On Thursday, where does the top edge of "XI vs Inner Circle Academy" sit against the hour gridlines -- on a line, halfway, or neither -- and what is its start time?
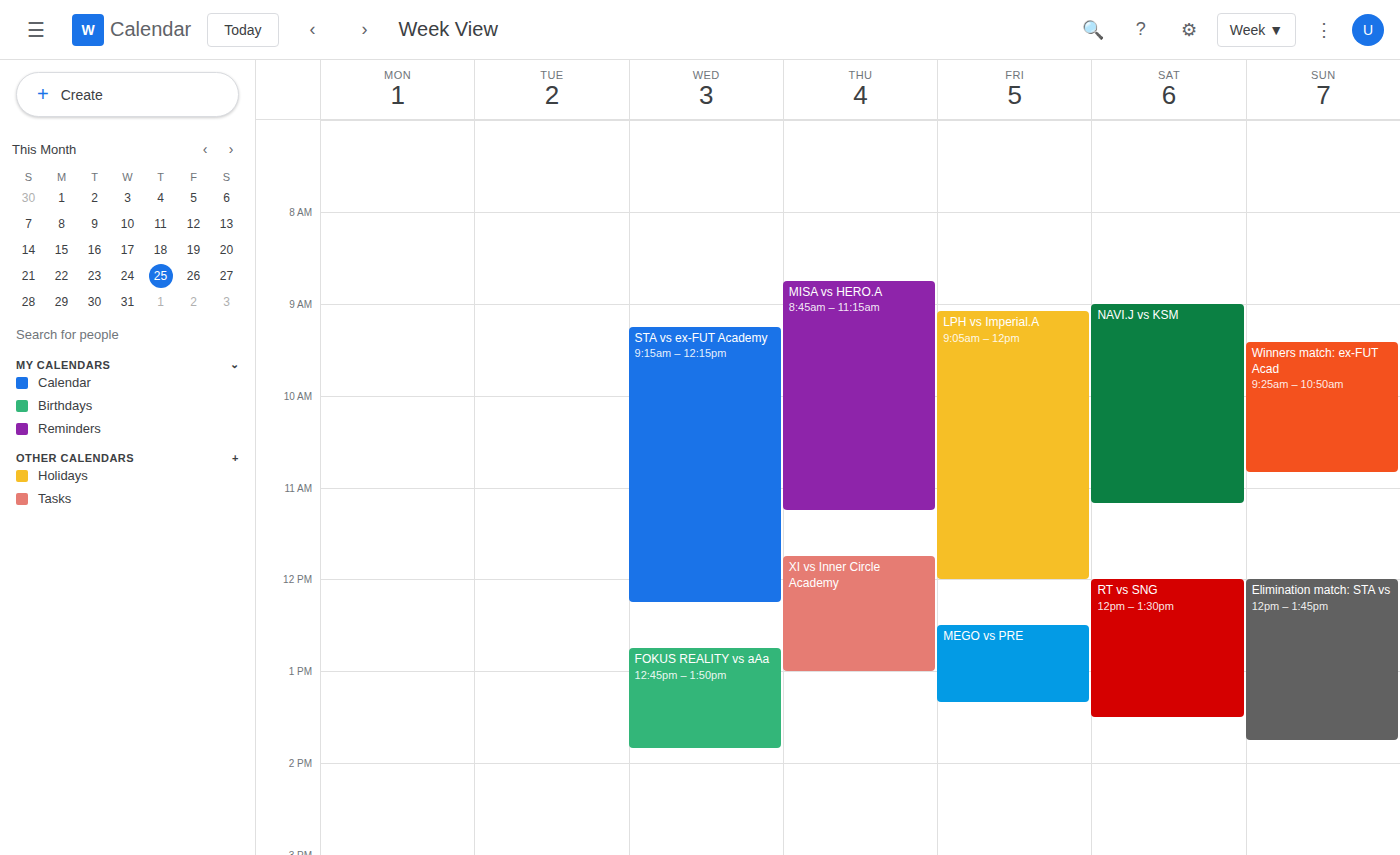
11:45 -- neither: three quarters of the way from the 11:00 line to the 12:00 line.